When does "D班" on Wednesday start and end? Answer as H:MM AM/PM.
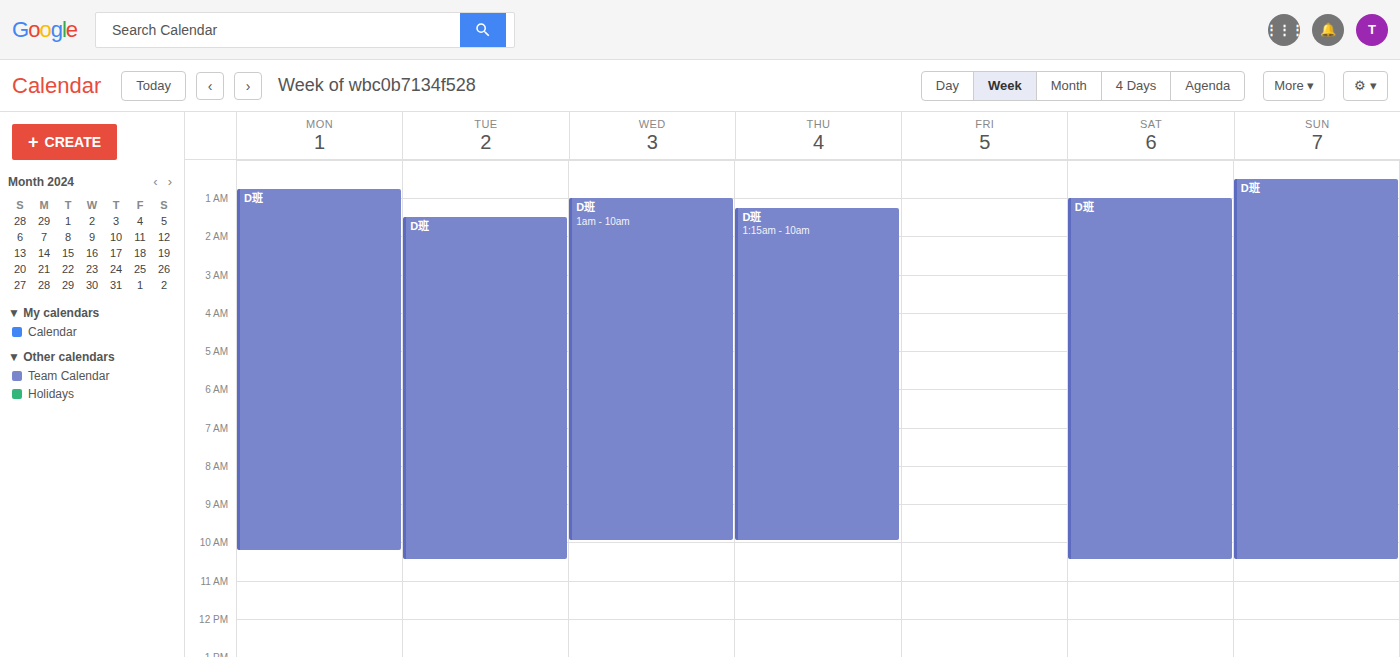
1:00 AM to 10:00 AM